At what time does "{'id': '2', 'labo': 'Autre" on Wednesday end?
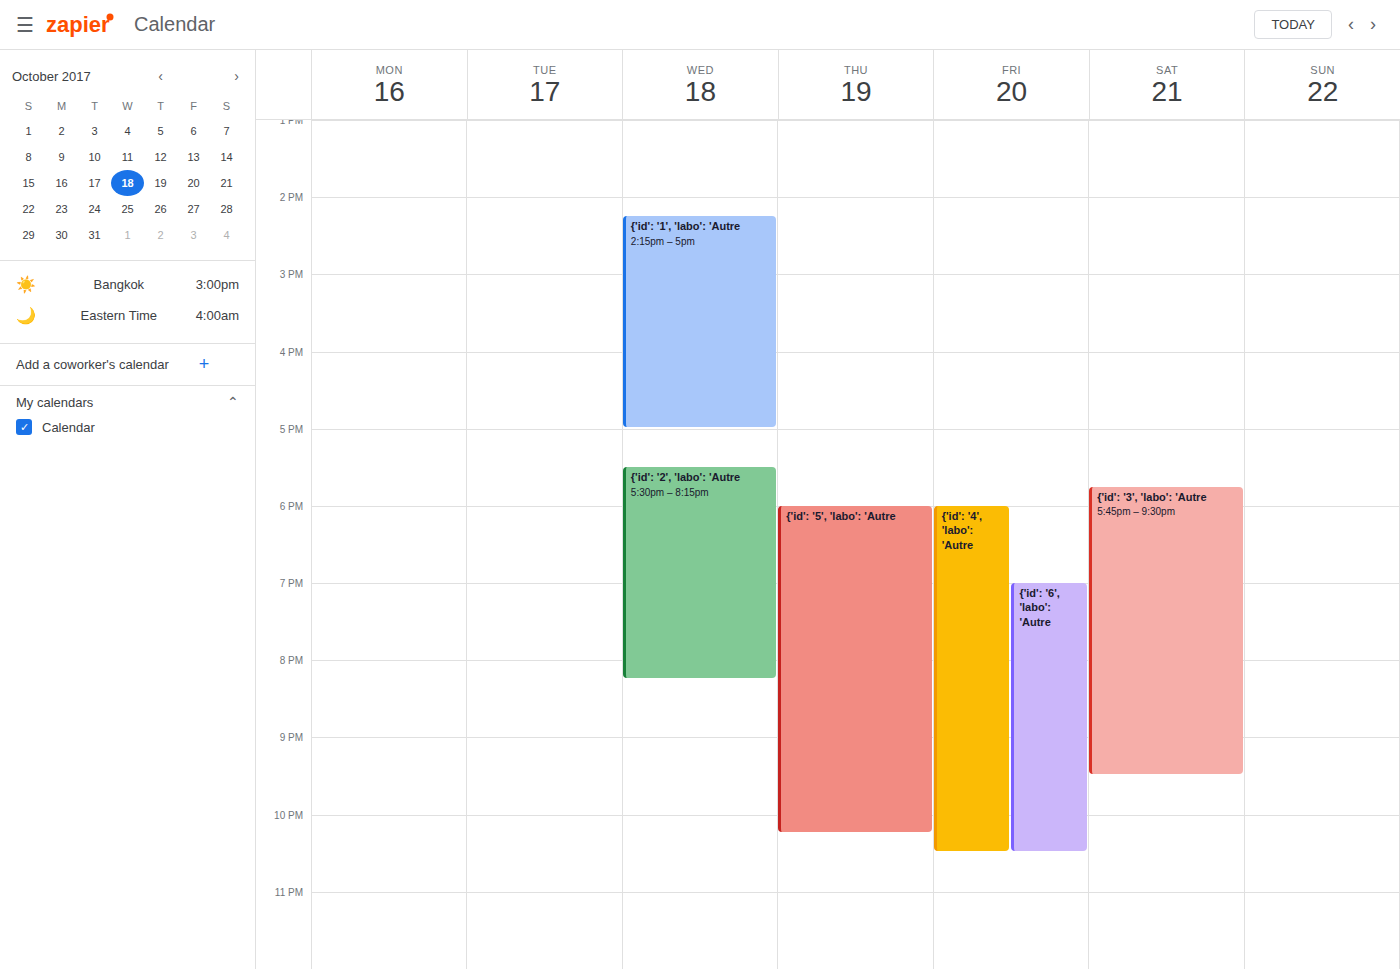
8:15 PM